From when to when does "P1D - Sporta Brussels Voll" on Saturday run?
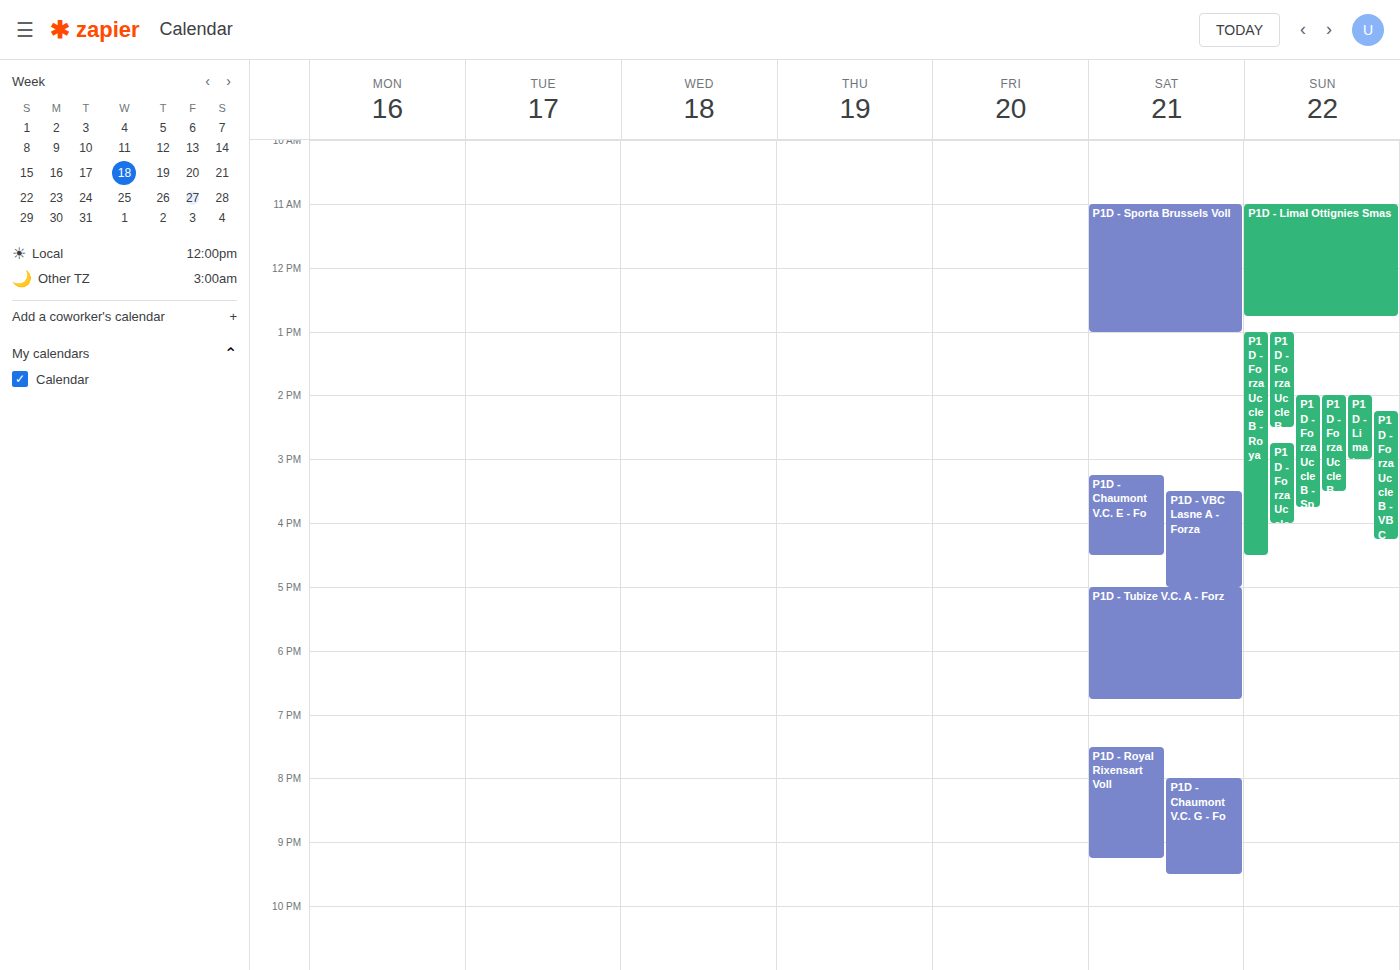
11:00 AM to 1:00 PM